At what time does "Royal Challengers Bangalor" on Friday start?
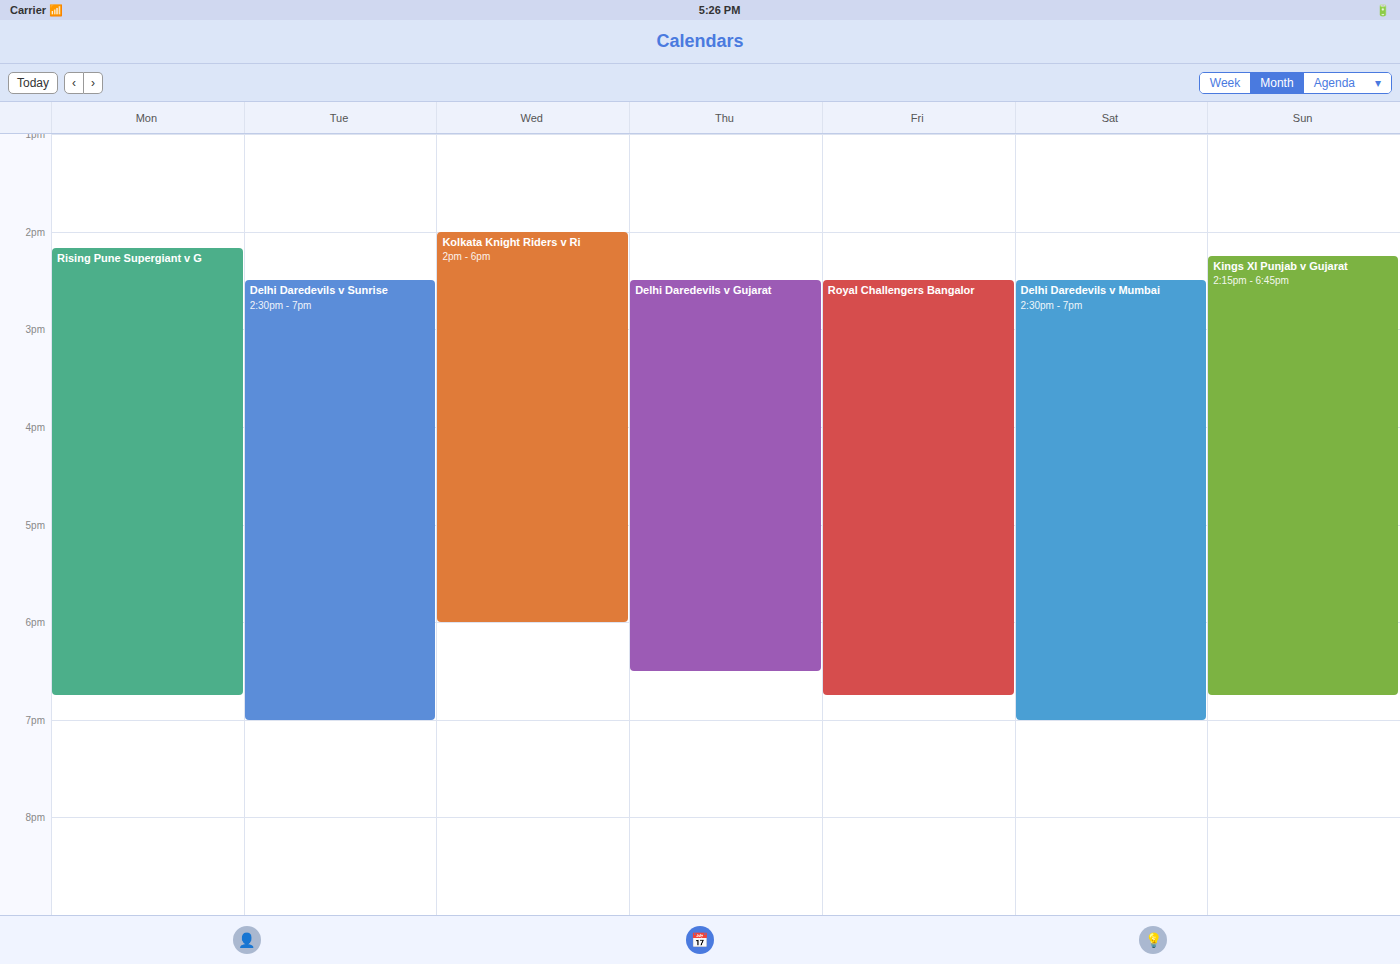
2:30 PM